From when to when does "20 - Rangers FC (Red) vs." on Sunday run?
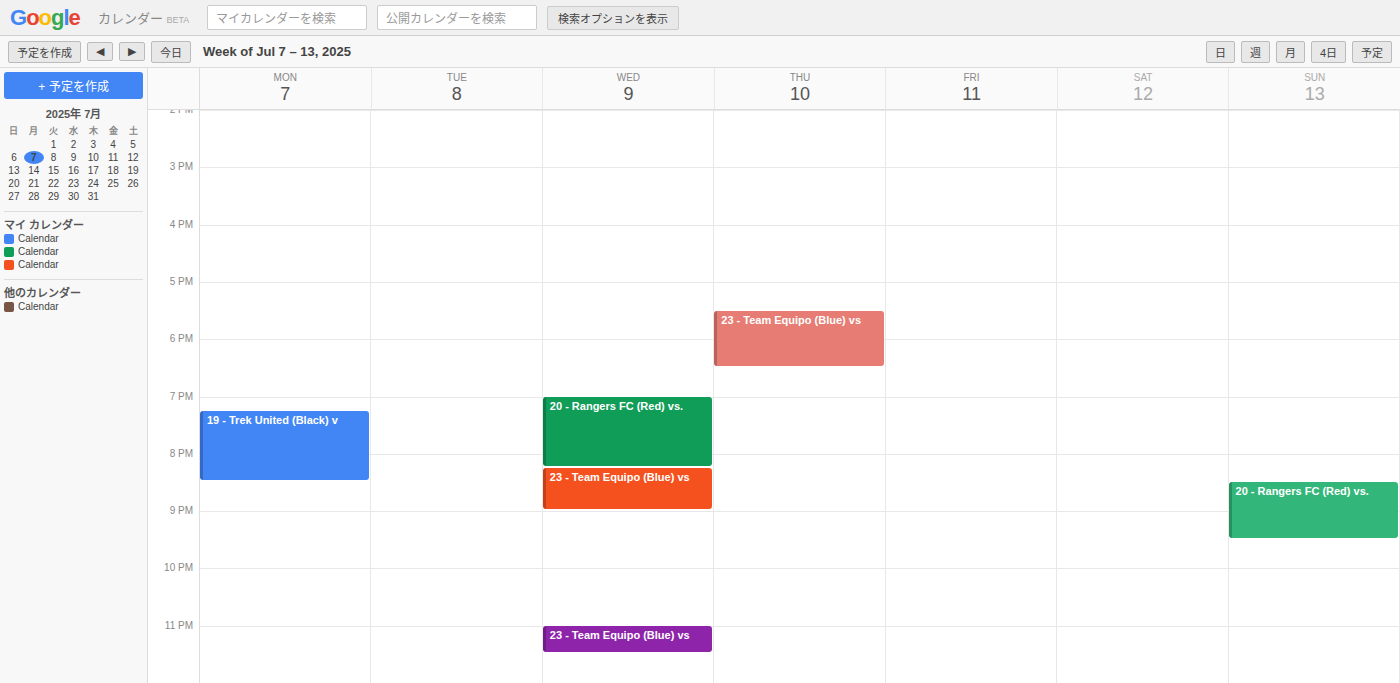
8:30 PM to 9:30 PM